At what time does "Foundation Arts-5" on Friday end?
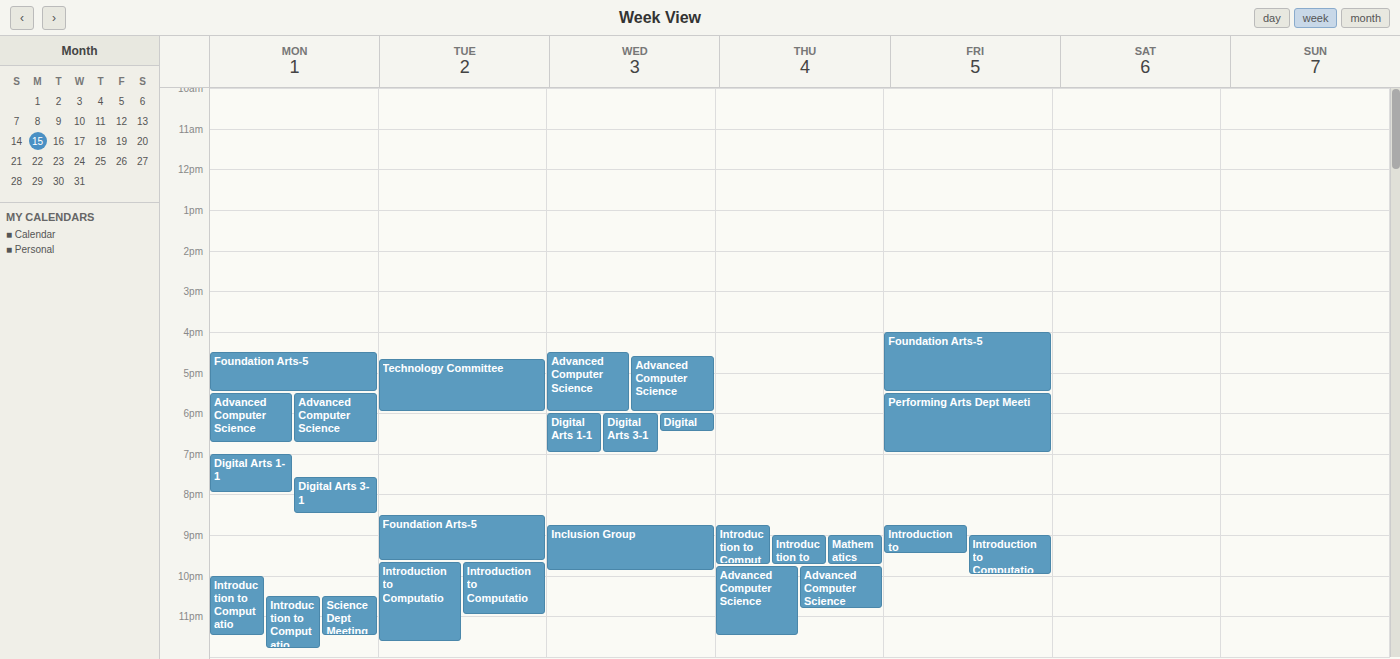
5:30 PM